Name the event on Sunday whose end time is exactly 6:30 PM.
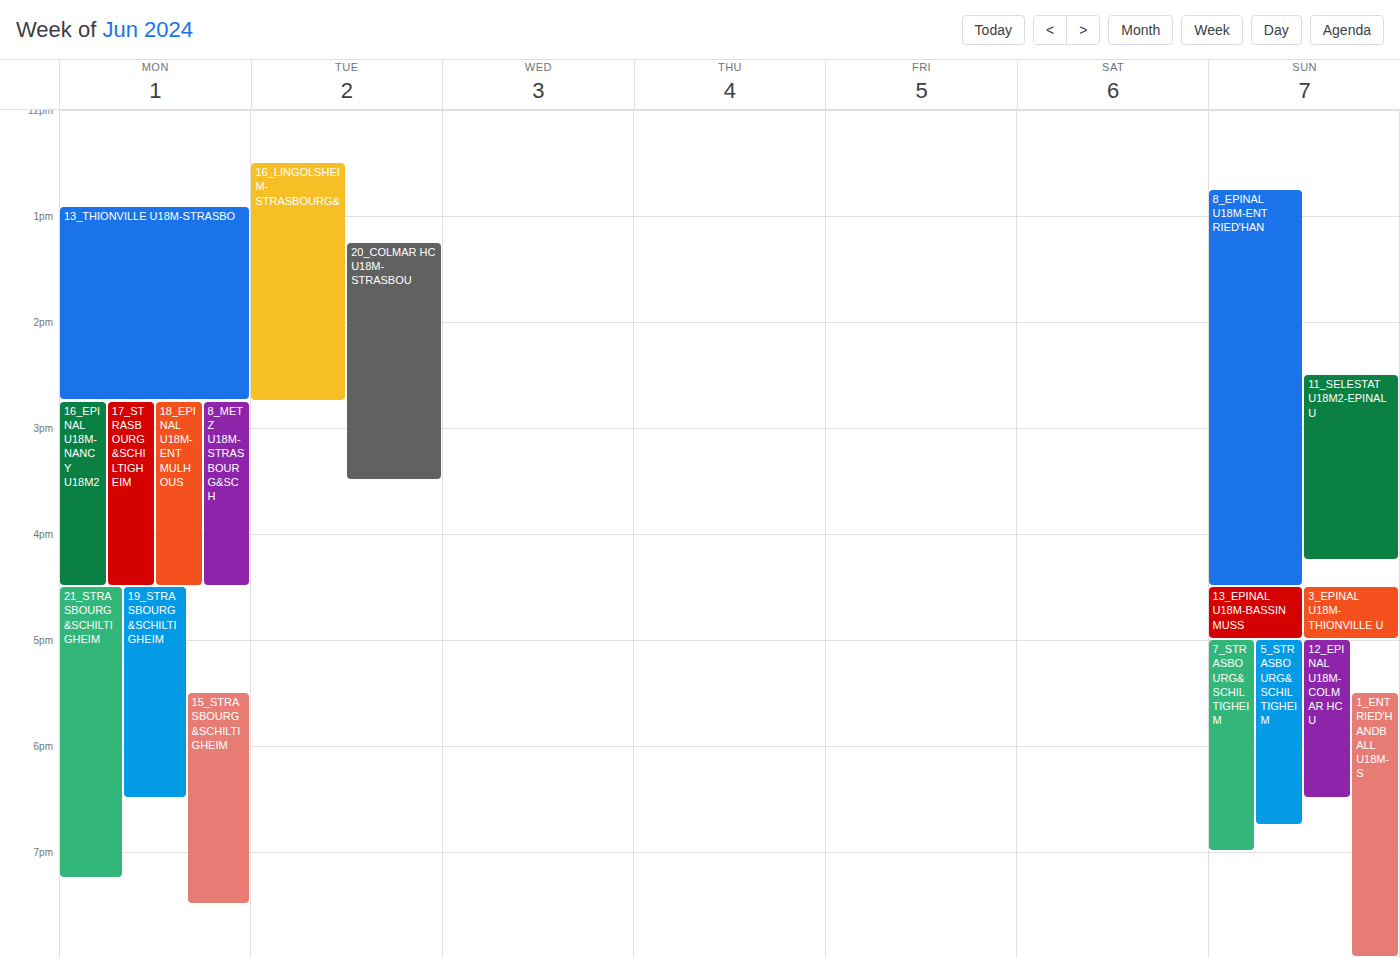
"12_EPINAL U18M-COLMAR HC U"